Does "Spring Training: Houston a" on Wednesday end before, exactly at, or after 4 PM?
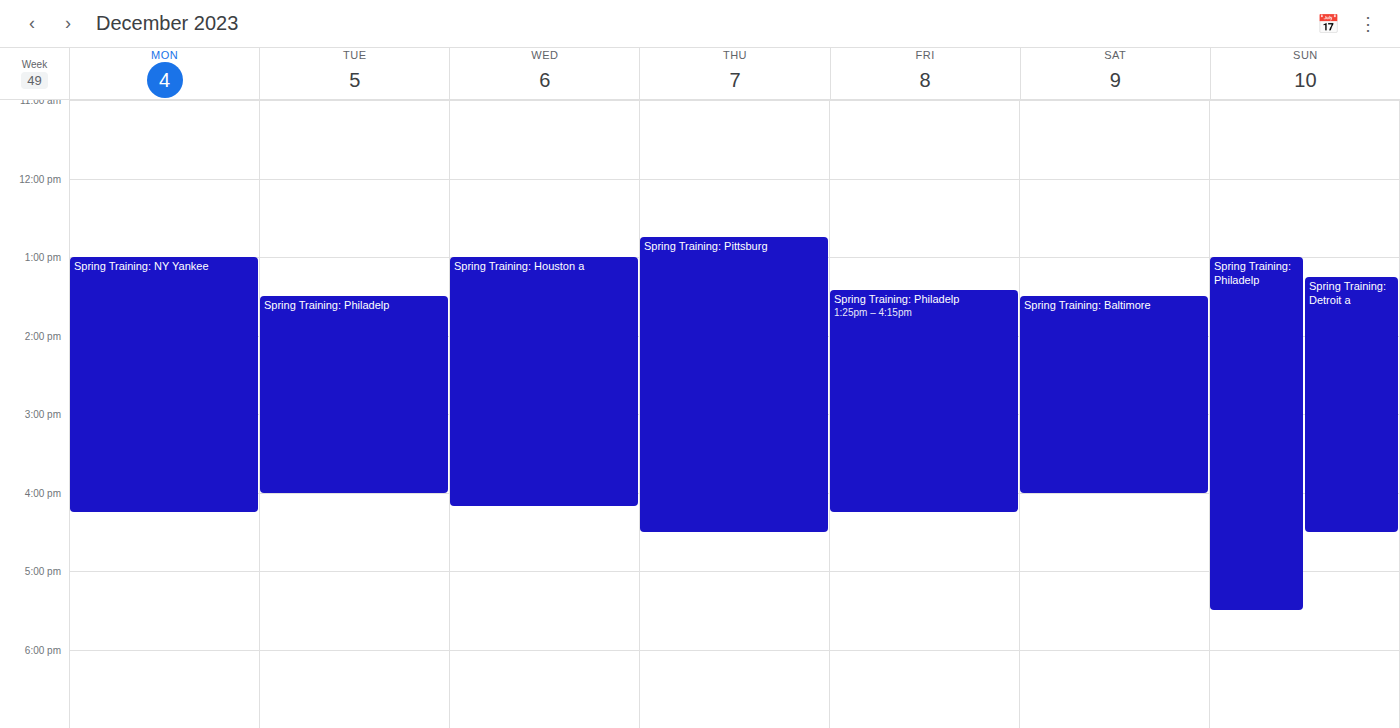
4:10 PM -- after 4 PM, 10 minutes below the 4 PM line.